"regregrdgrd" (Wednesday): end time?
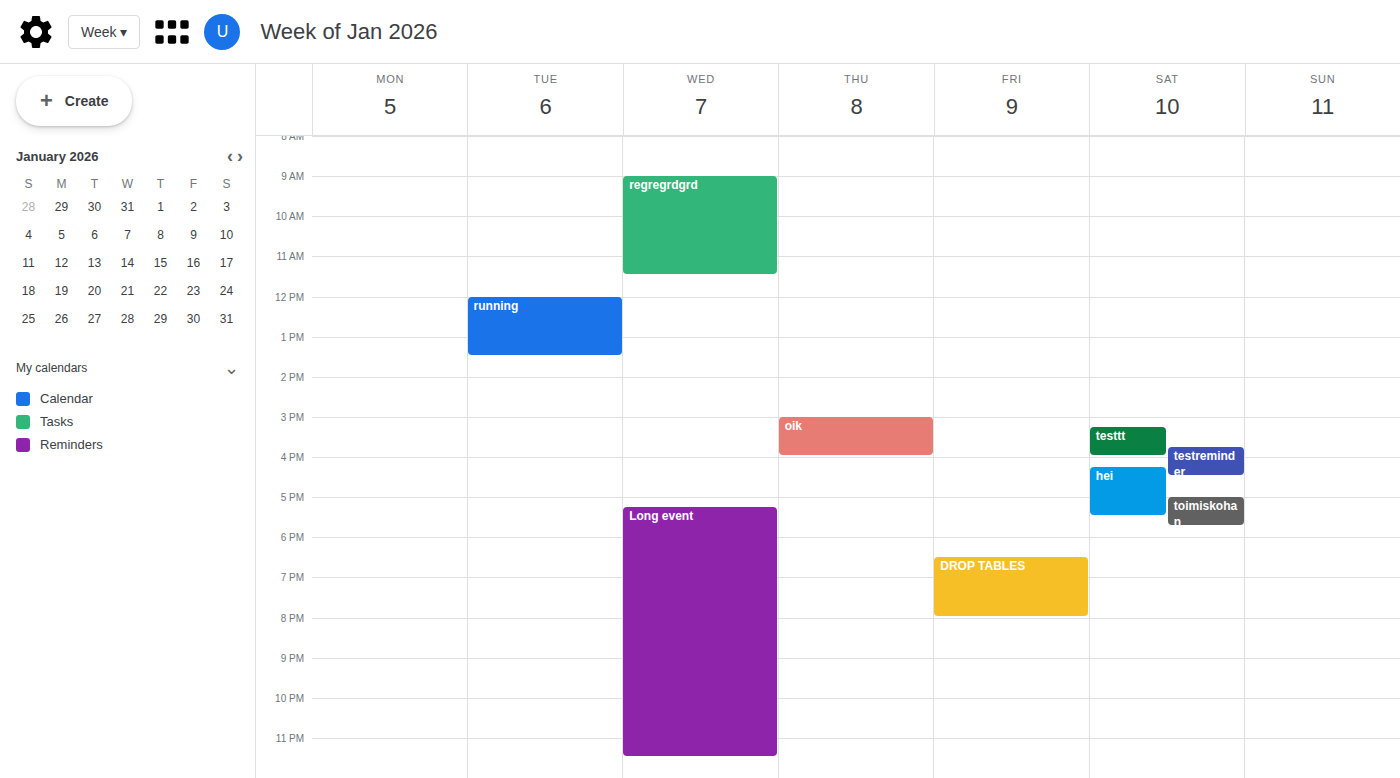
11:30 AM